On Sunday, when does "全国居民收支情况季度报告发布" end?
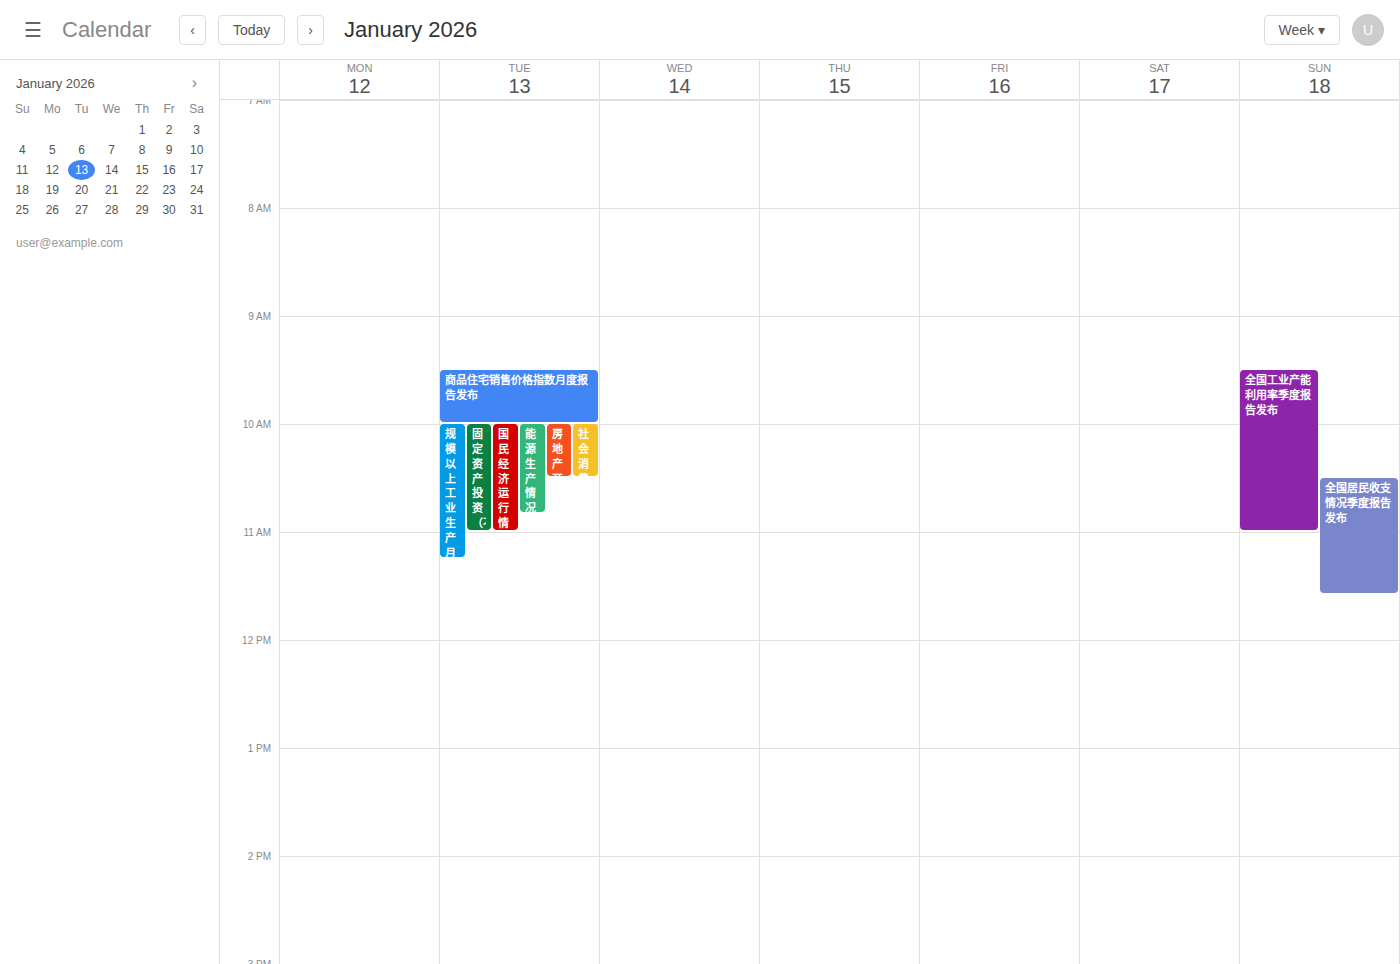
11:35 AM